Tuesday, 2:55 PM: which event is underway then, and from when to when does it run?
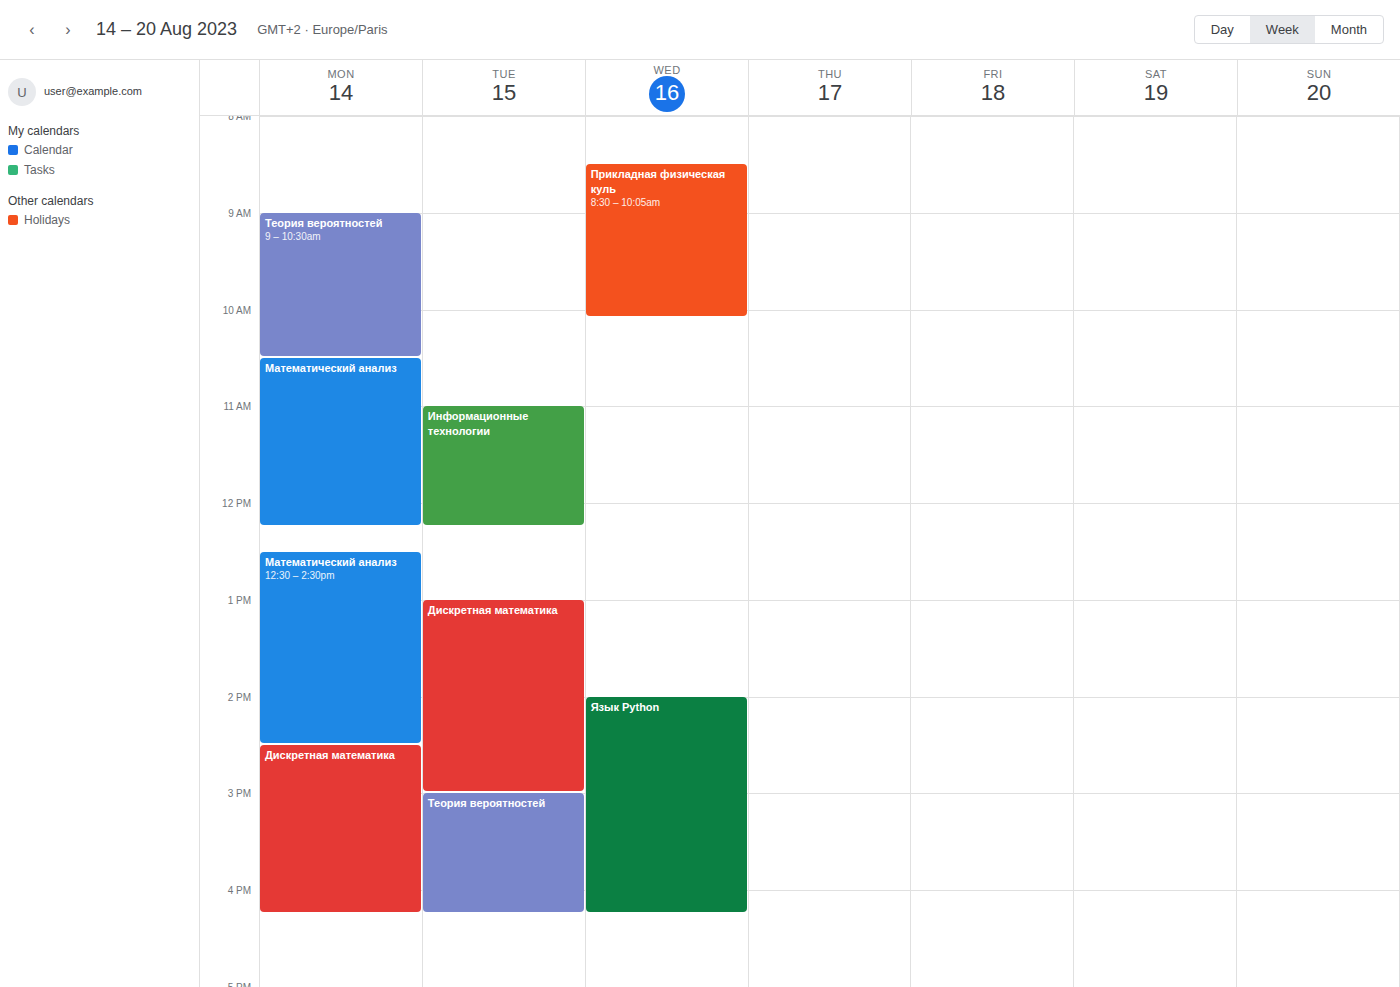
"Дискретная математика", 1:00 PM to 3:00 PM